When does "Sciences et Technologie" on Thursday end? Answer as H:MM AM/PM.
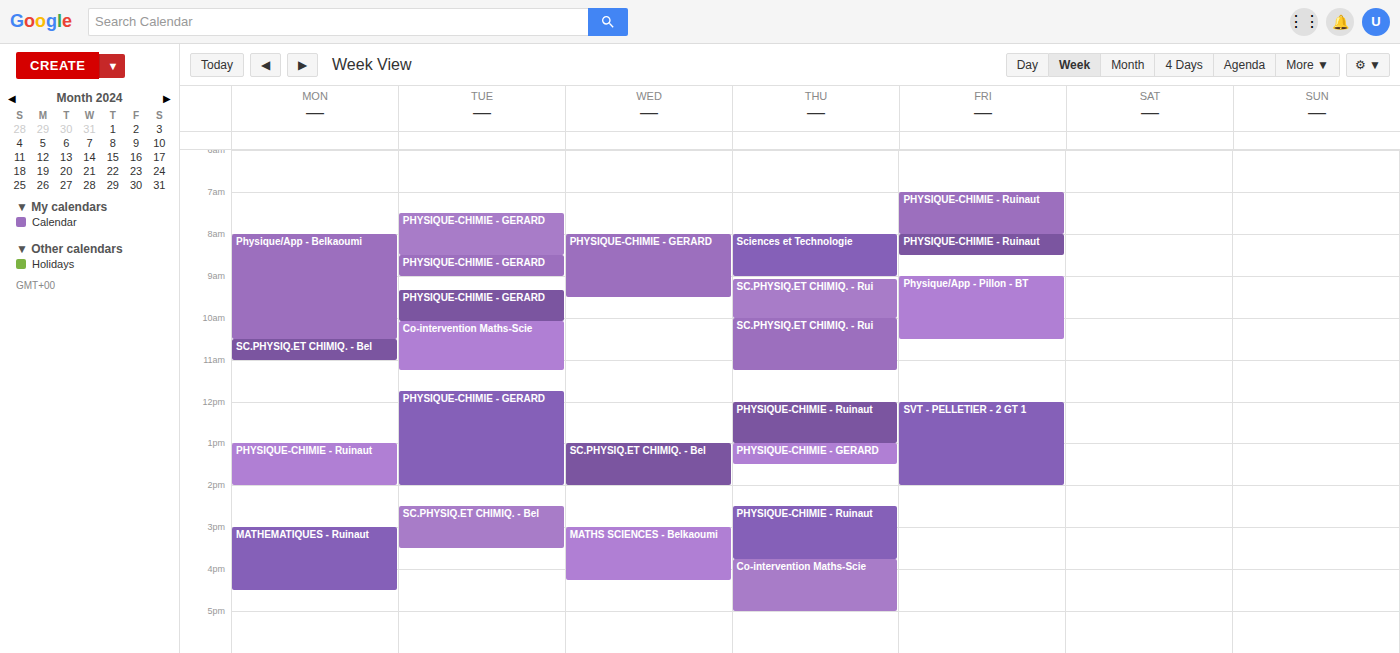
9:00 AM